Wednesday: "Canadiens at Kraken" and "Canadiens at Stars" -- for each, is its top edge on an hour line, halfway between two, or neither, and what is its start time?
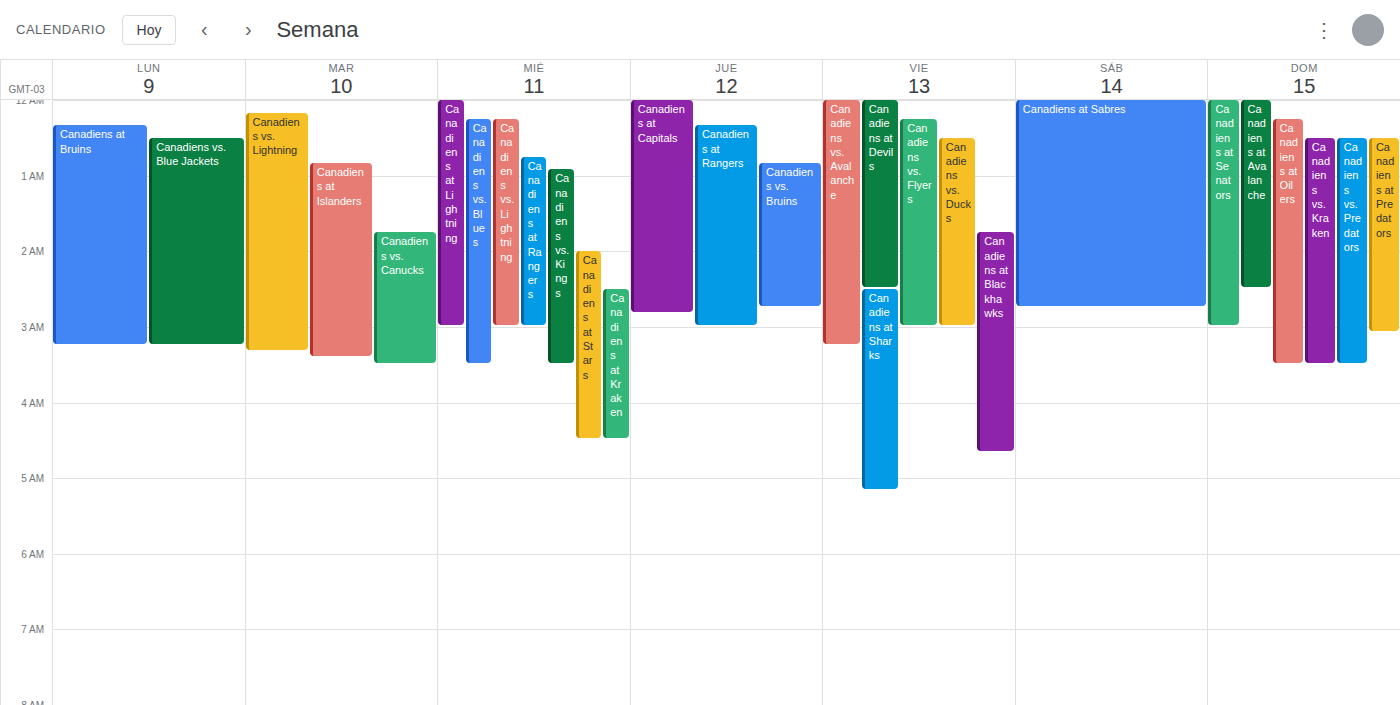
"Canadiens at Kraken": 2:30 AM, halfway between the 2 AM and 3 AM lines. "Canadiens at Stars": 2:00 AM, exactly on the 2 AM line.